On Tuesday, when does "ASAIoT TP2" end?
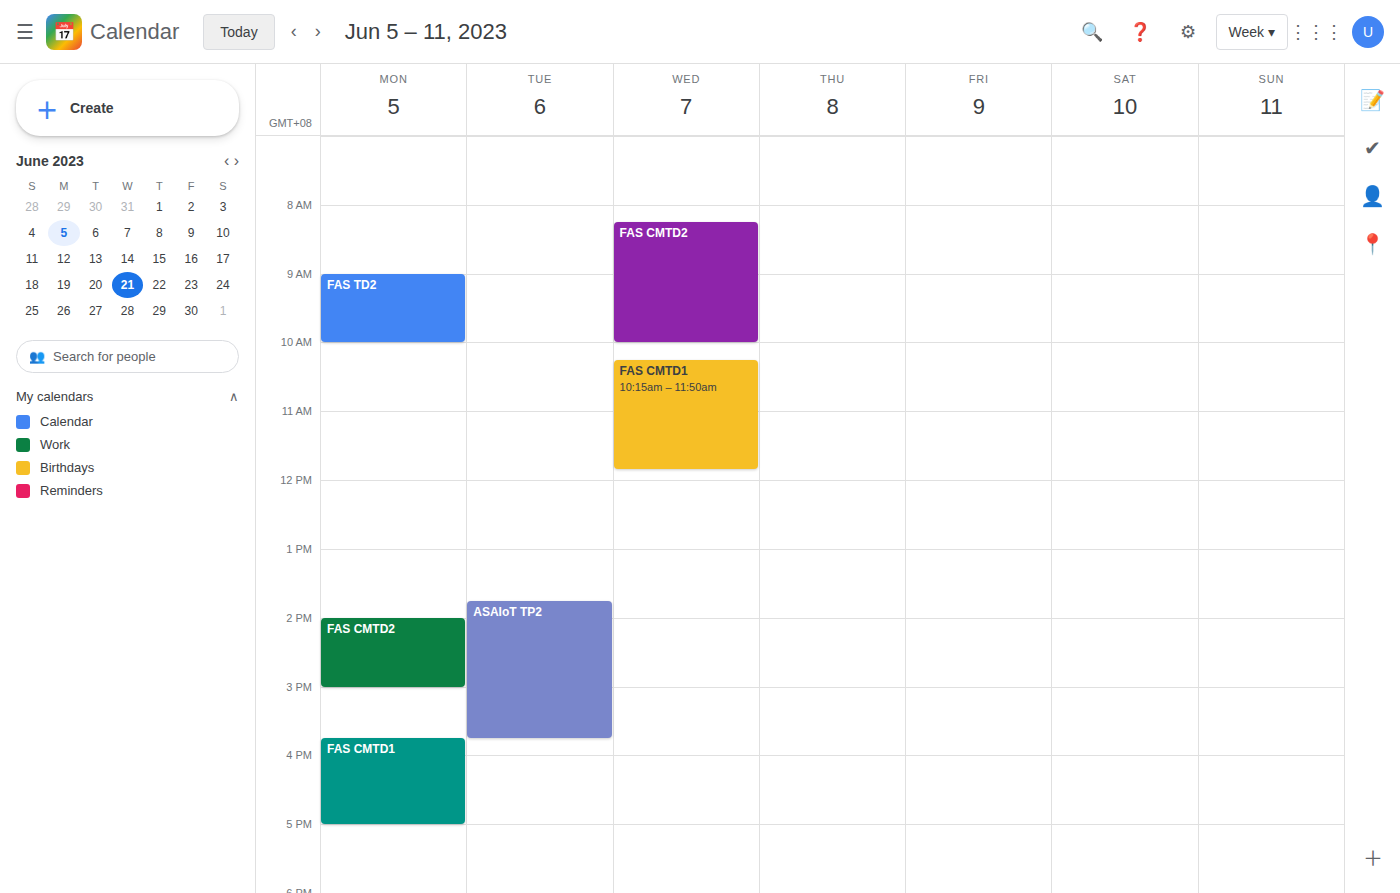
3:45 PM